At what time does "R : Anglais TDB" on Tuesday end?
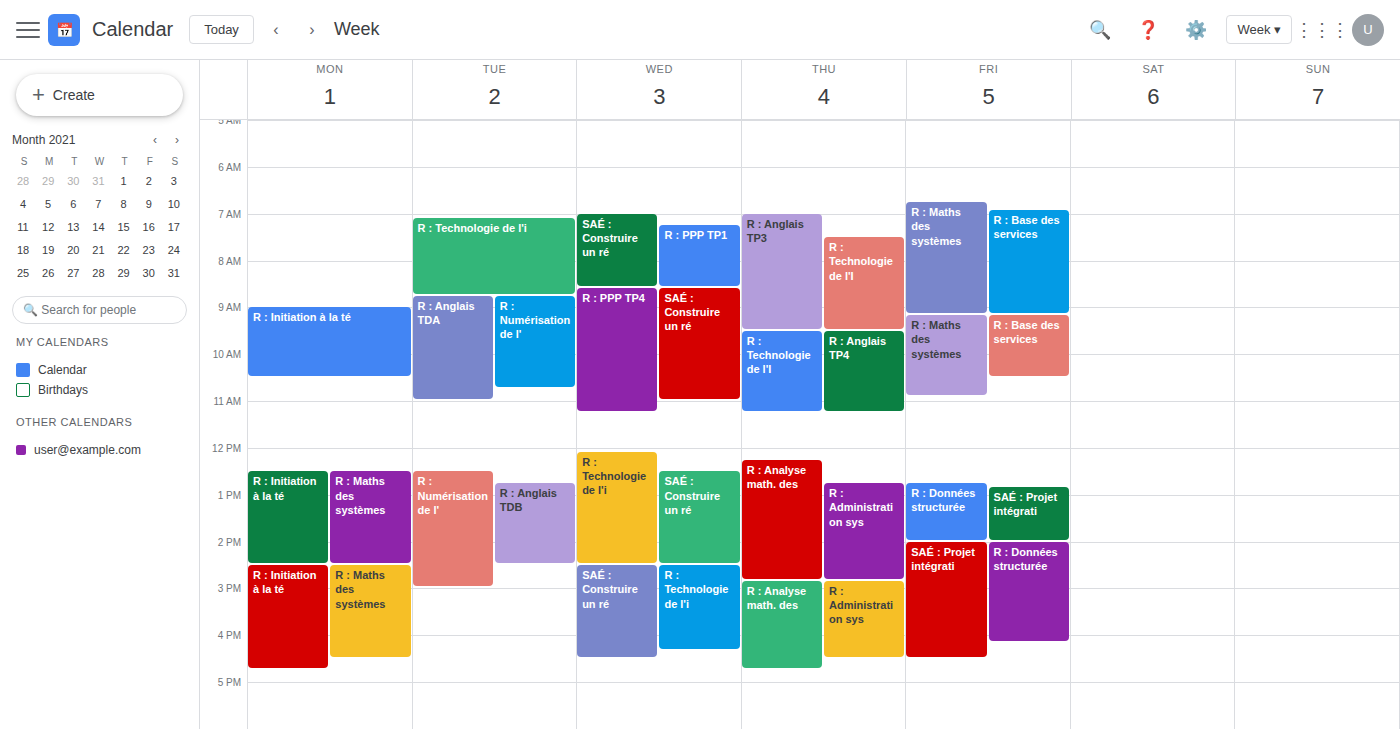
2:30 PM